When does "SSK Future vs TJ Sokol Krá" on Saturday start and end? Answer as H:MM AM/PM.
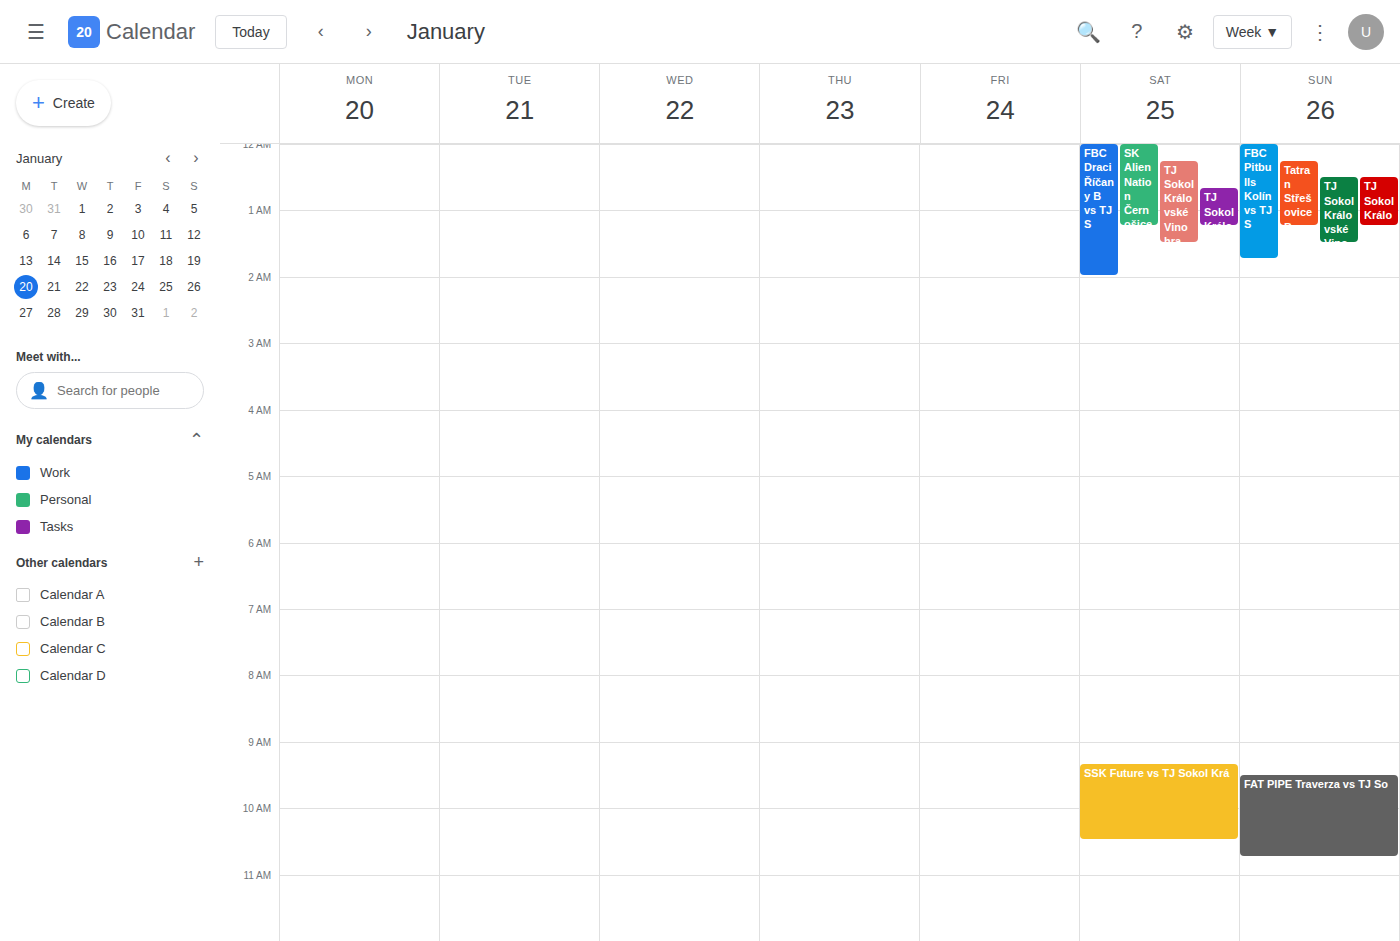
9:20 AM to 10:30 AM